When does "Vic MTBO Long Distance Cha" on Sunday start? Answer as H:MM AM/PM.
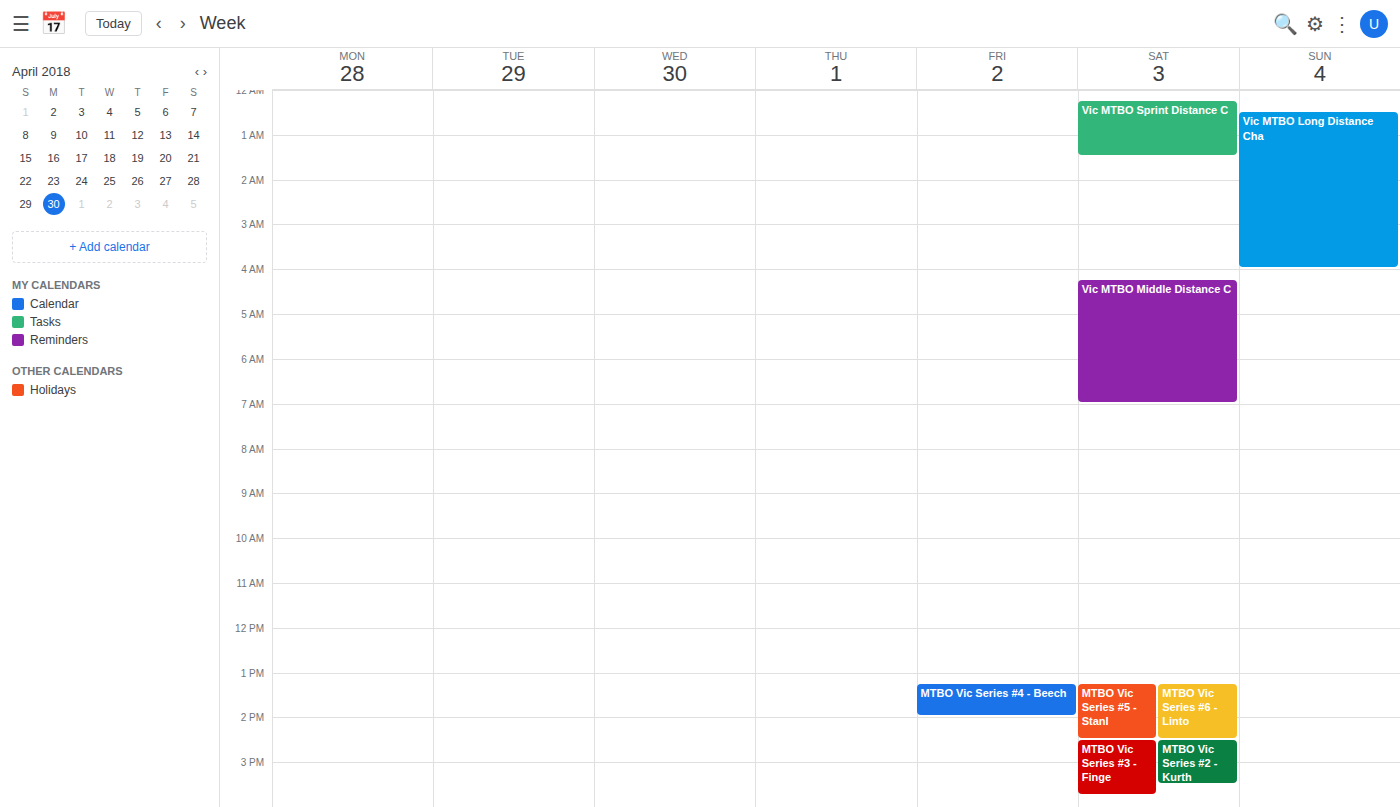
12:30 AM